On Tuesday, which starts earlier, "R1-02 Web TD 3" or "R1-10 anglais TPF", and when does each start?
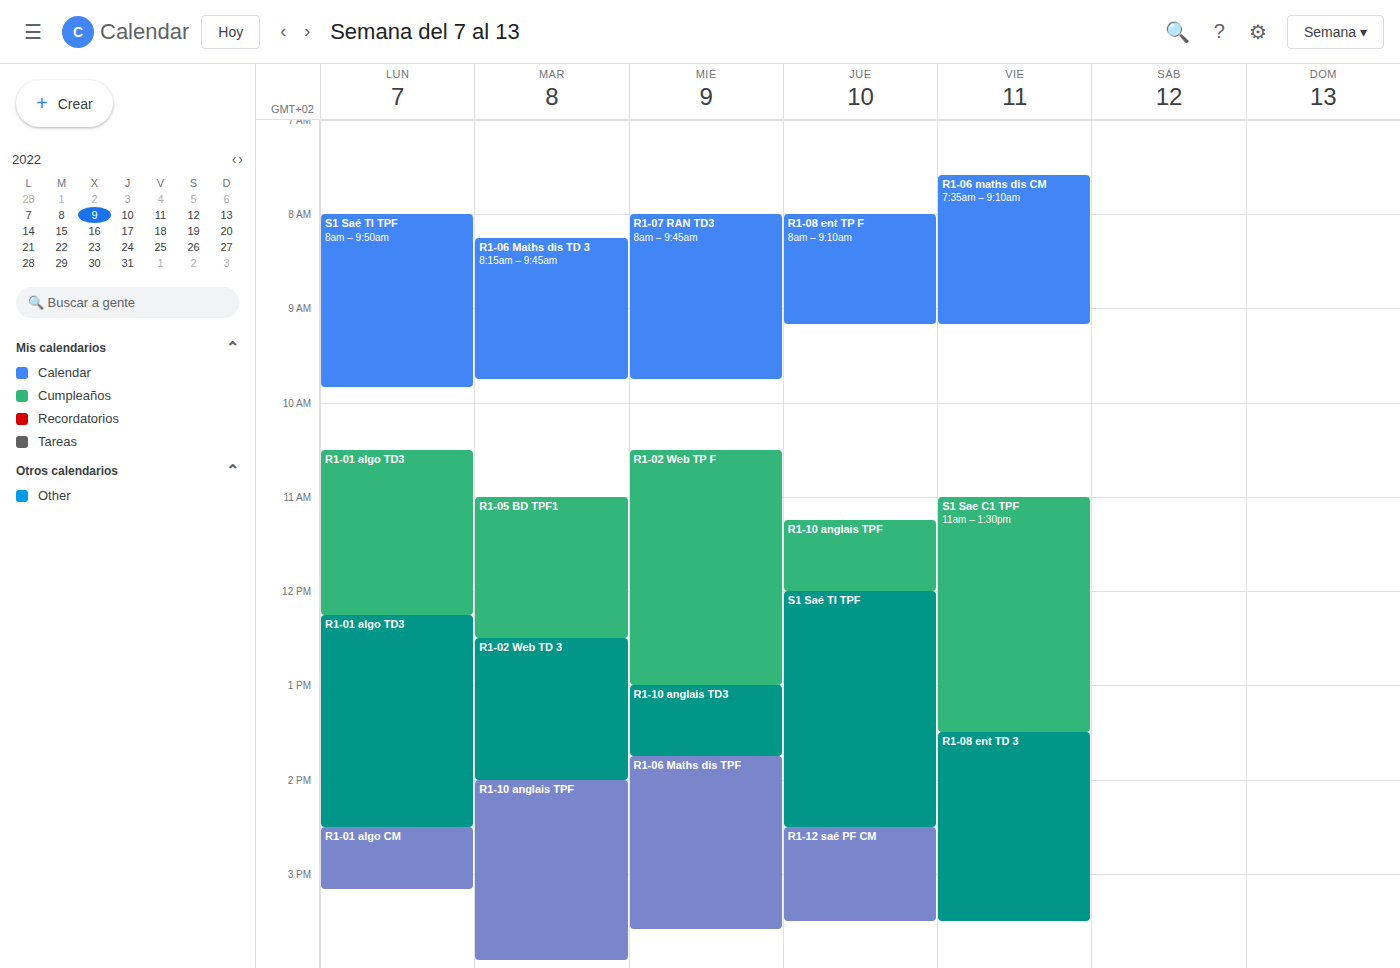
"R1-02 Web TD 3" 12:30; "R1-10 anglais TPF" 14:00.